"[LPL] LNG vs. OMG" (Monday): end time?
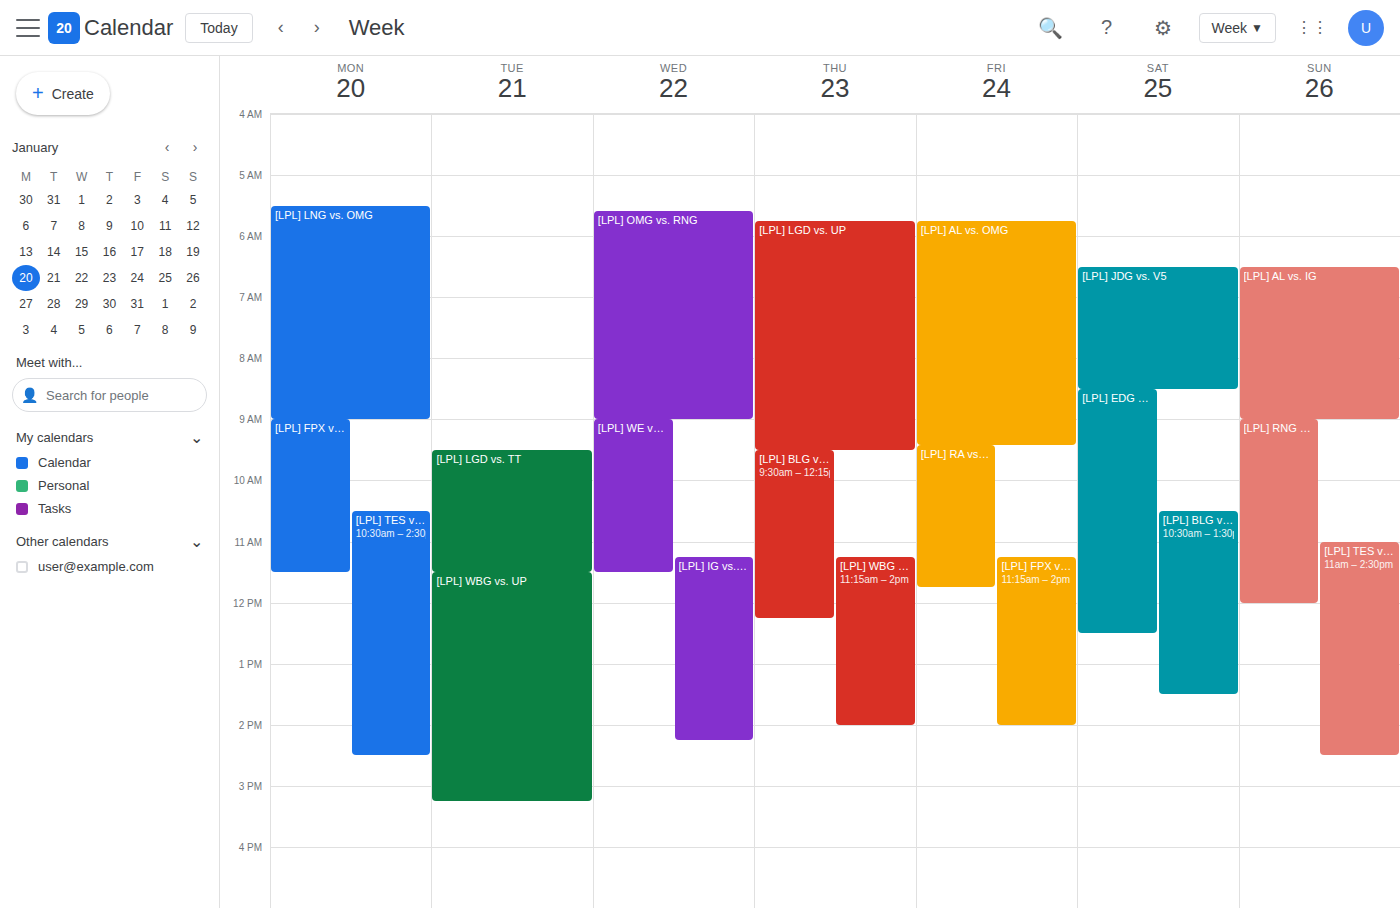
09:00